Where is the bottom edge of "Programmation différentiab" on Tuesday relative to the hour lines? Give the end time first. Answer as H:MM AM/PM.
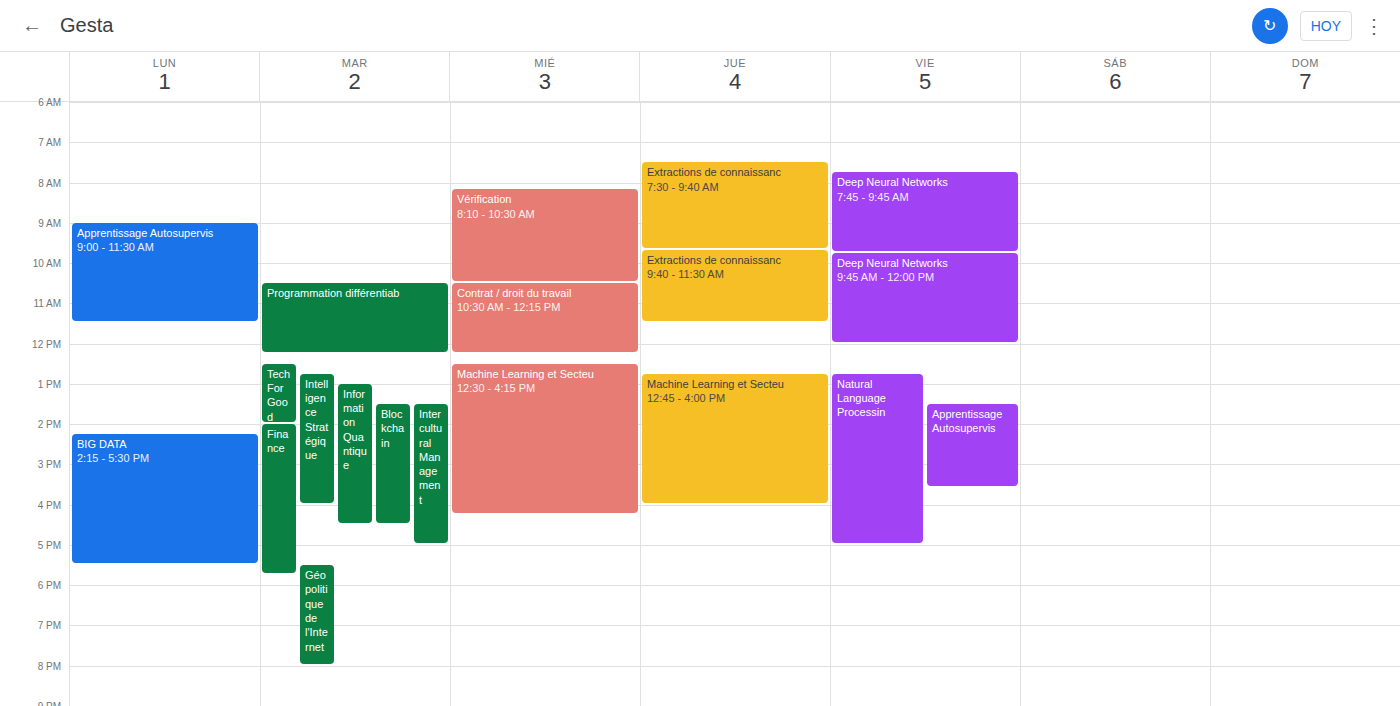
12:15 PM -- neither: a quarter of the way from the 12 PM line to the 1 PM line.